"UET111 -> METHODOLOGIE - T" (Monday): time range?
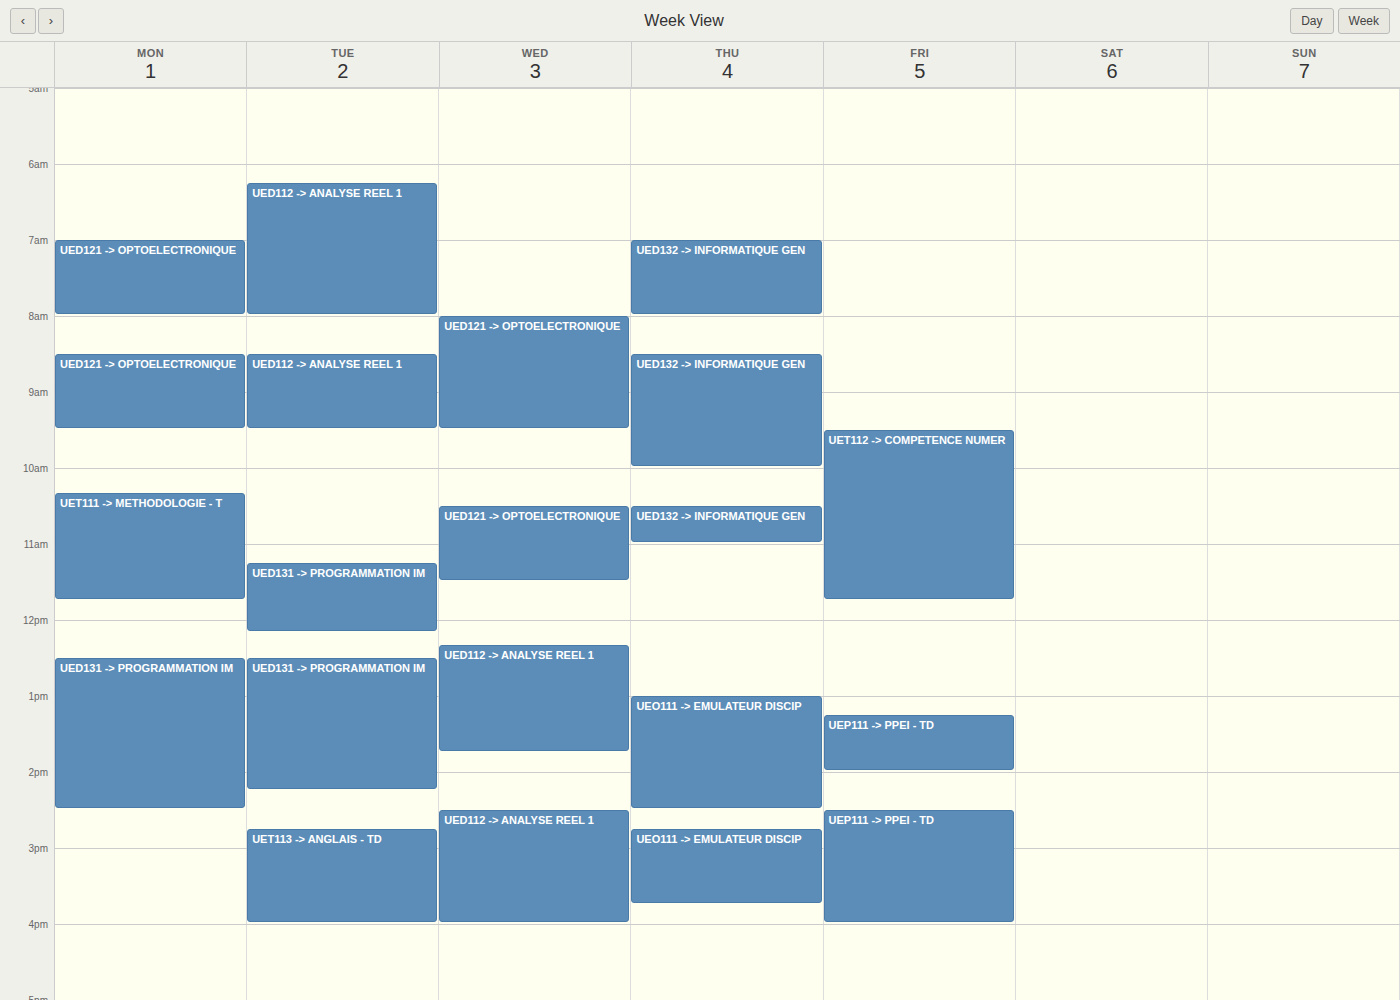
10:20 AM to 11:45 AM